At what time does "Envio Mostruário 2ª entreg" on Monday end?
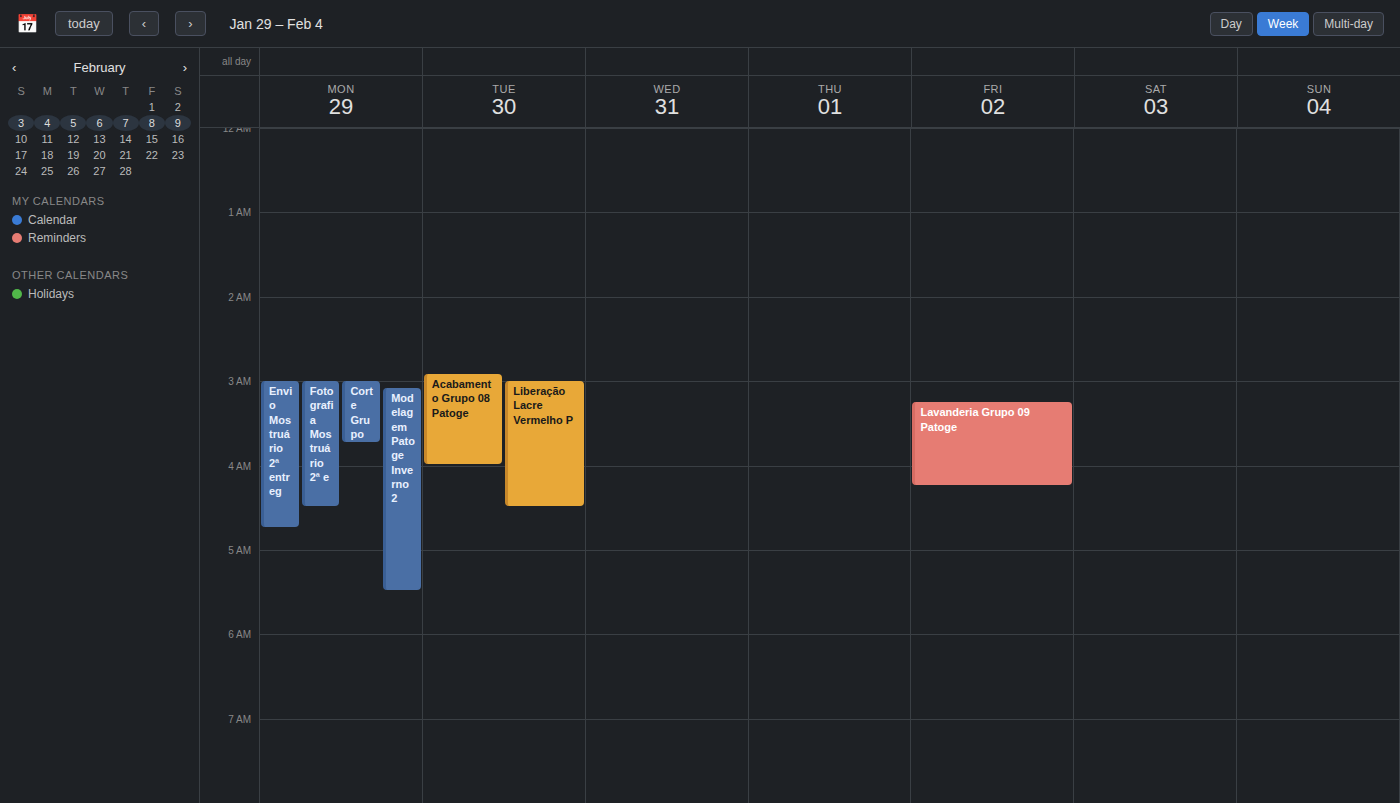
4:45 AM